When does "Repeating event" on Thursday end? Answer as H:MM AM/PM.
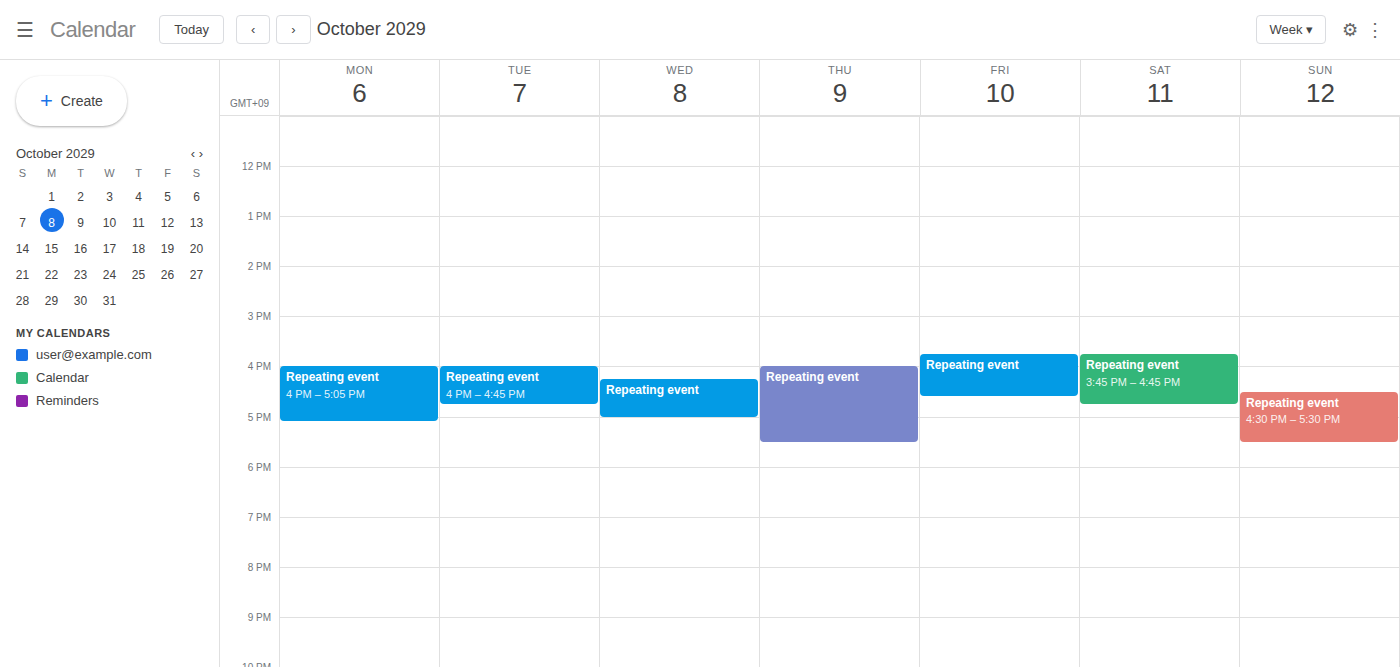
5:30 PM